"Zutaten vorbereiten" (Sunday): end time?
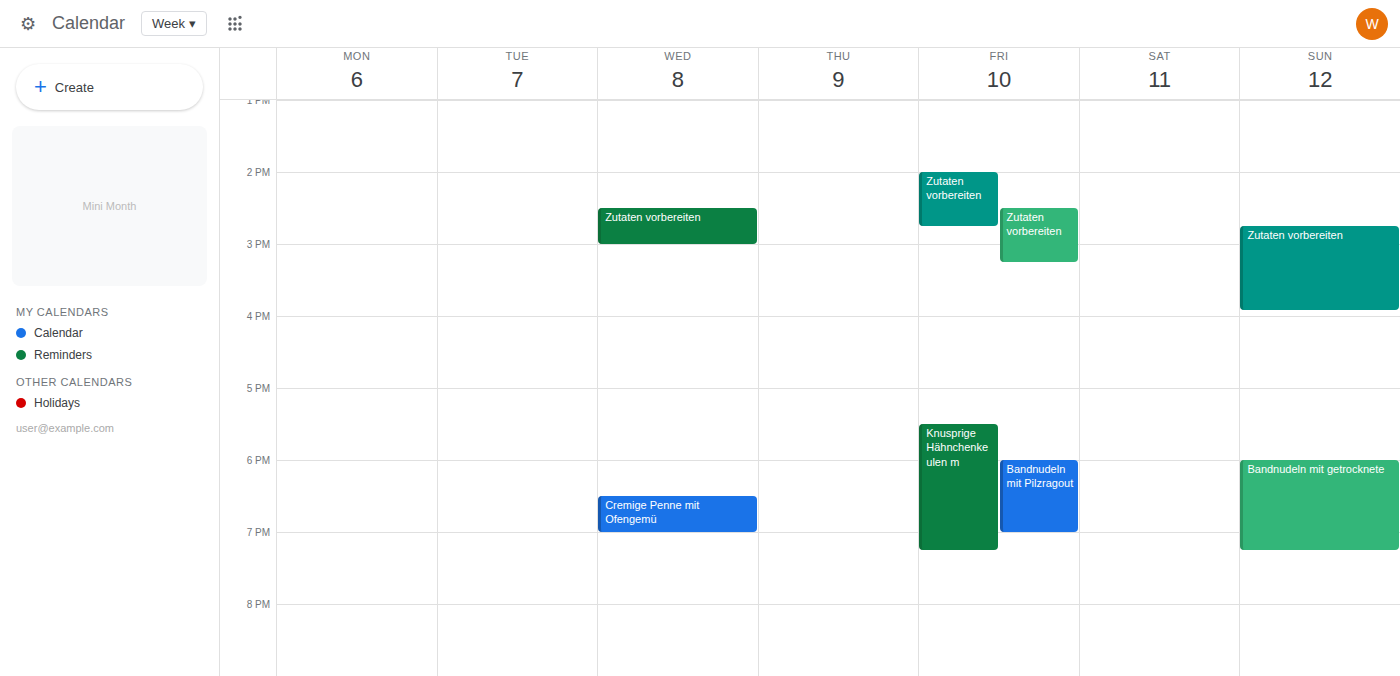
3:55 PM